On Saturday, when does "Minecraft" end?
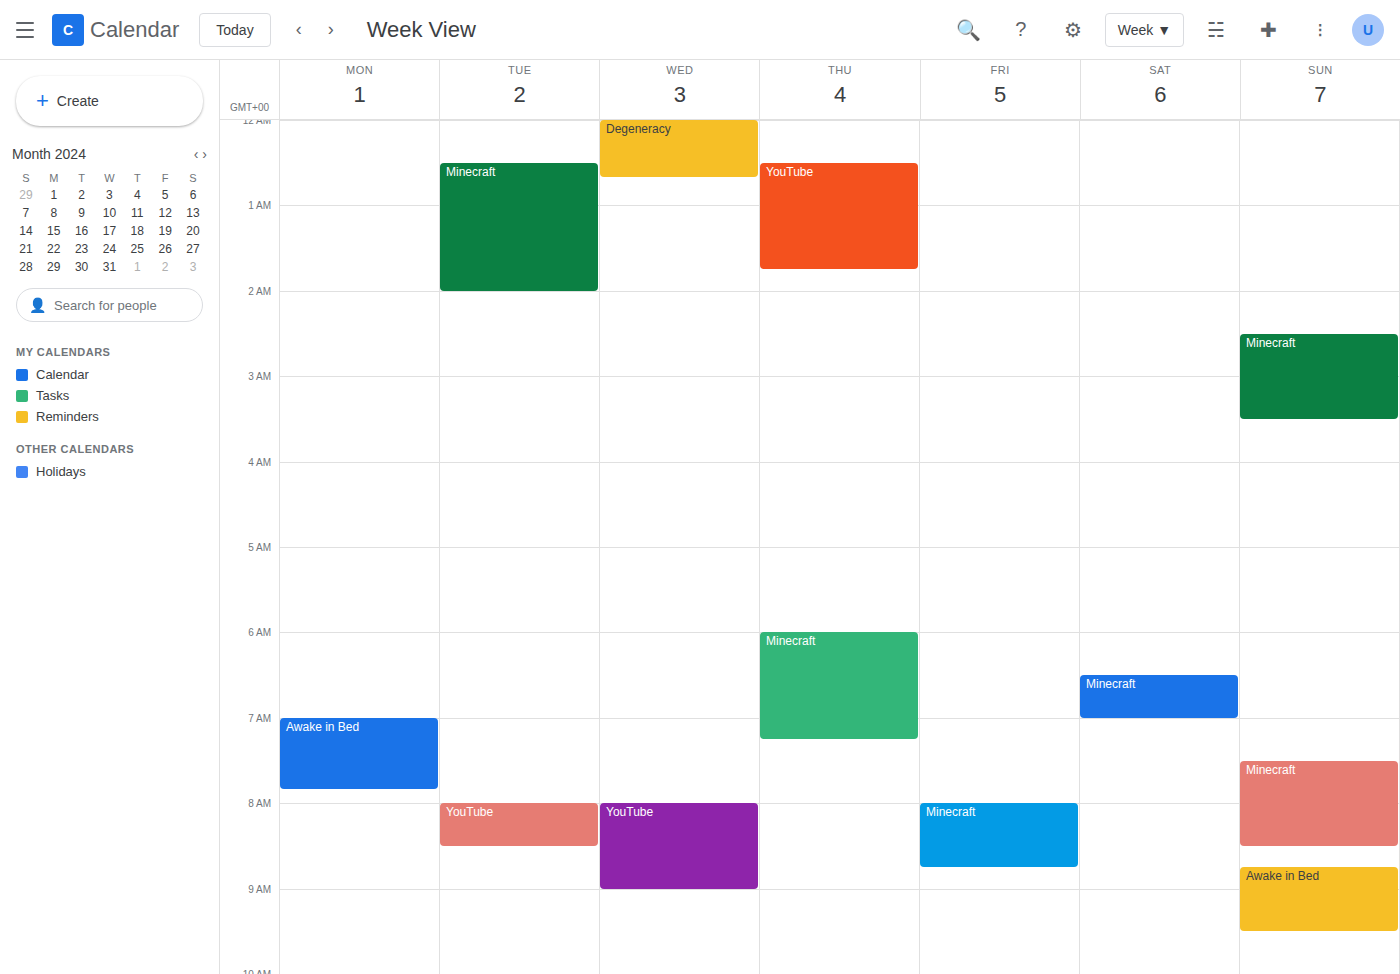
7:00 AM